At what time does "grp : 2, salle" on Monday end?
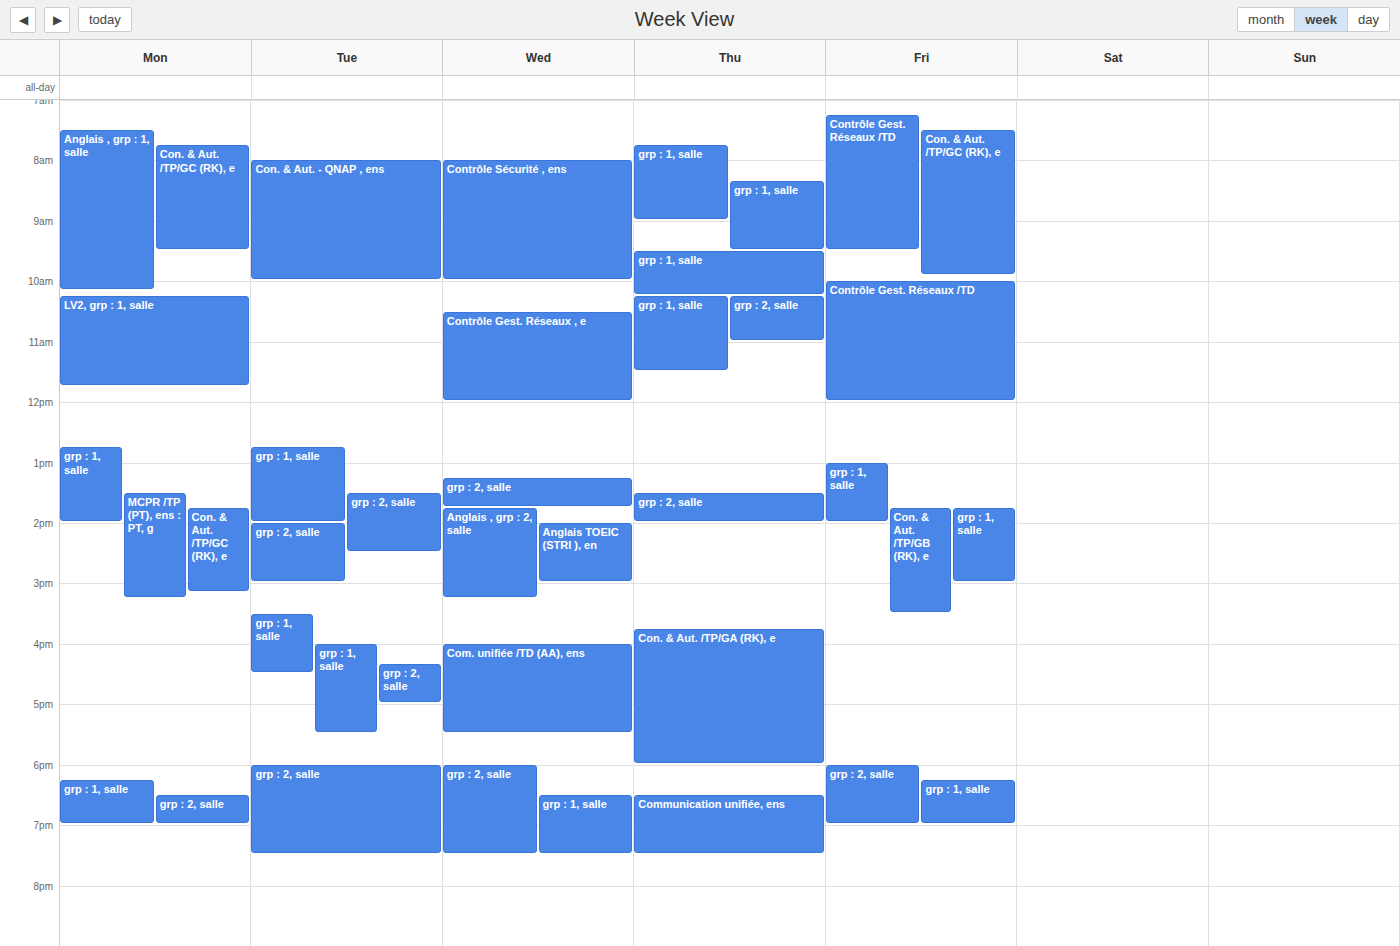
7:00 PM